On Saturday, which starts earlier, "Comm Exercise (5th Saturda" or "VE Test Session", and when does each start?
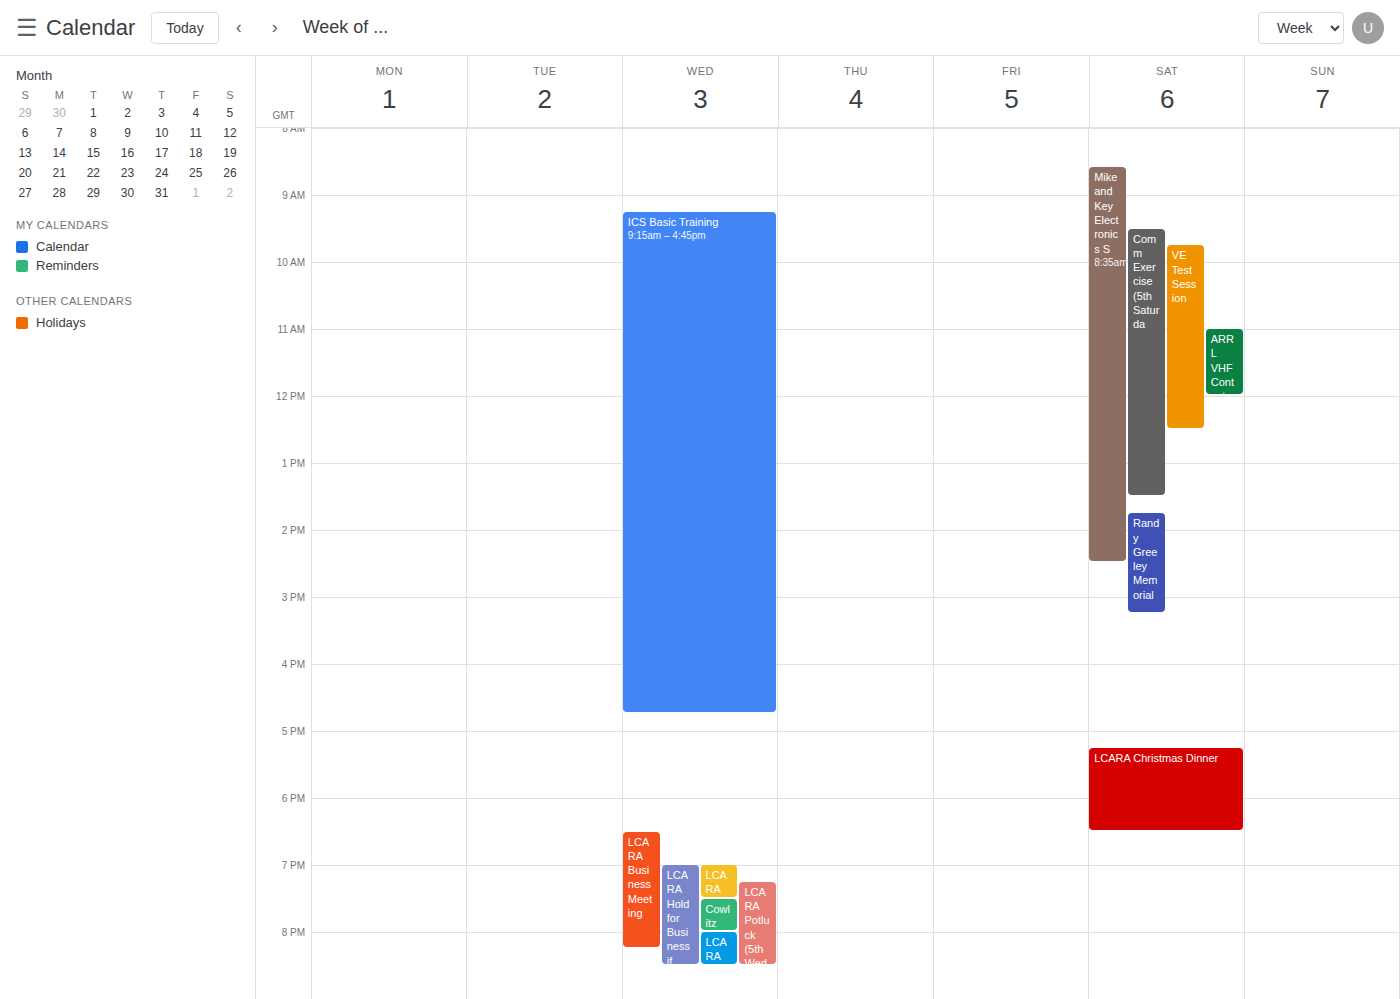
"Comm Exercise (5th Saturda" 9:30 AM; "VE Test Session" 9:45 AM.